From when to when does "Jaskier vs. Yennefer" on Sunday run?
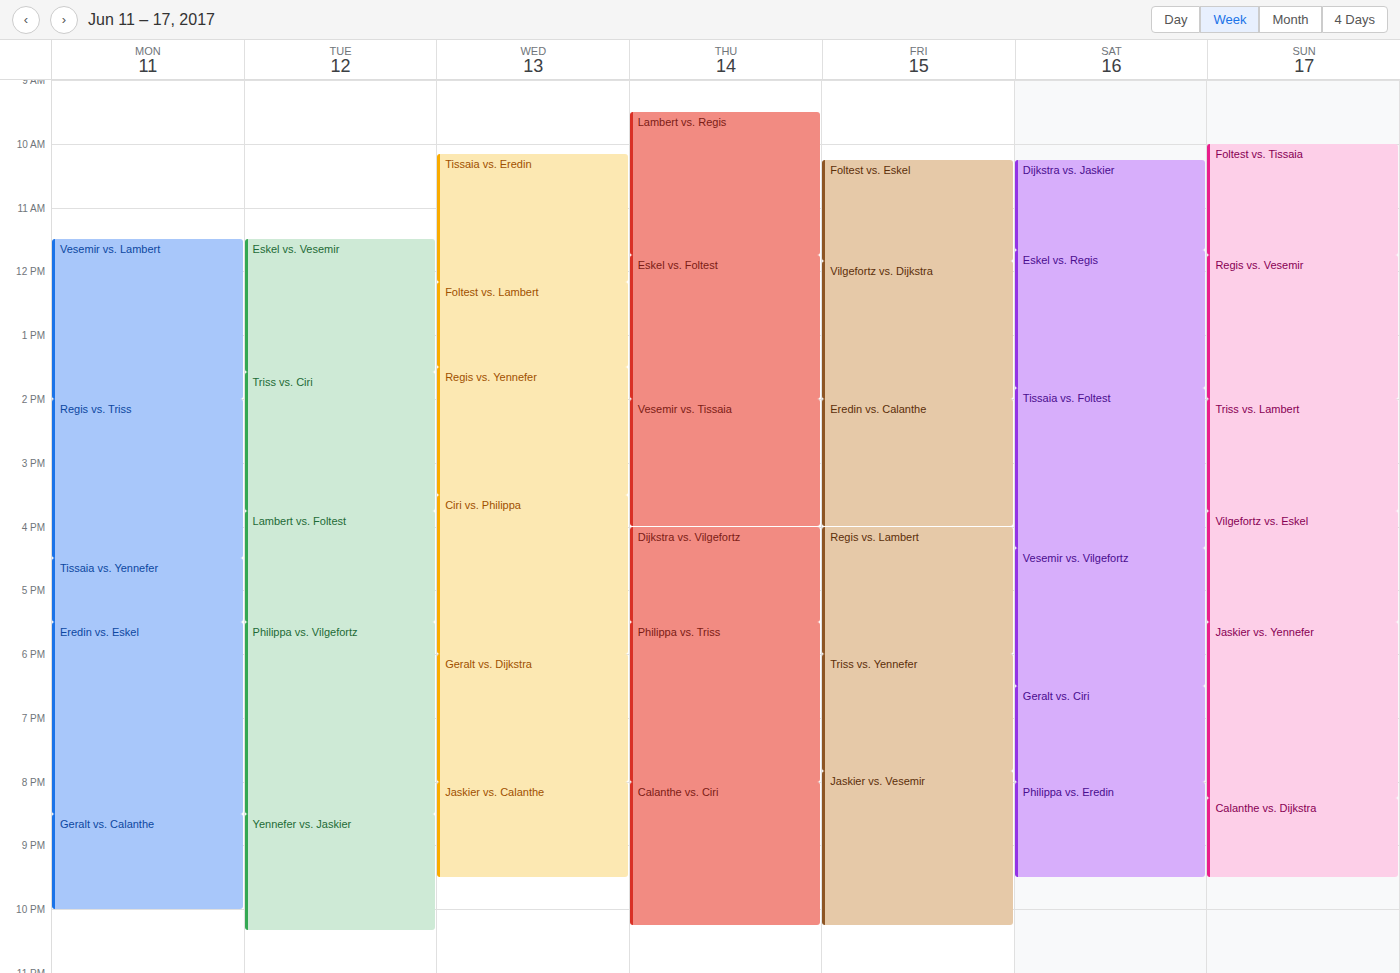
5:30 PM to 8:15 PM